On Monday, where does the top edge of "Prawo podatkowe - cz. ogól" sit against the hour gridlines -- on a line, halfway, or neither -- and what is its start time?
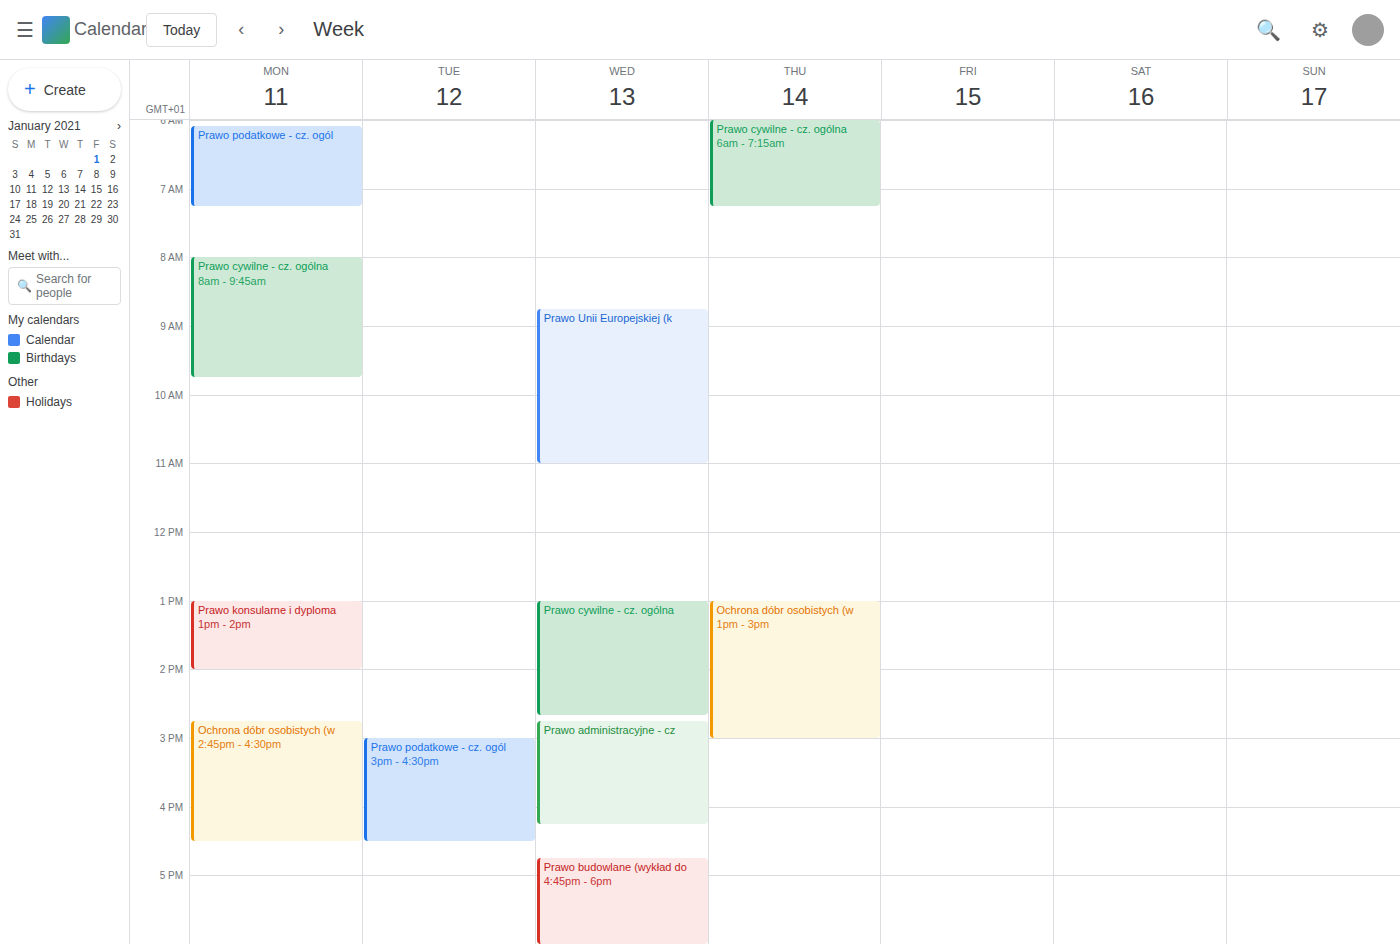
6:05 AM -- neither: 5 minutes below the 6 AM line and 55 minutes above the 7 AM line.